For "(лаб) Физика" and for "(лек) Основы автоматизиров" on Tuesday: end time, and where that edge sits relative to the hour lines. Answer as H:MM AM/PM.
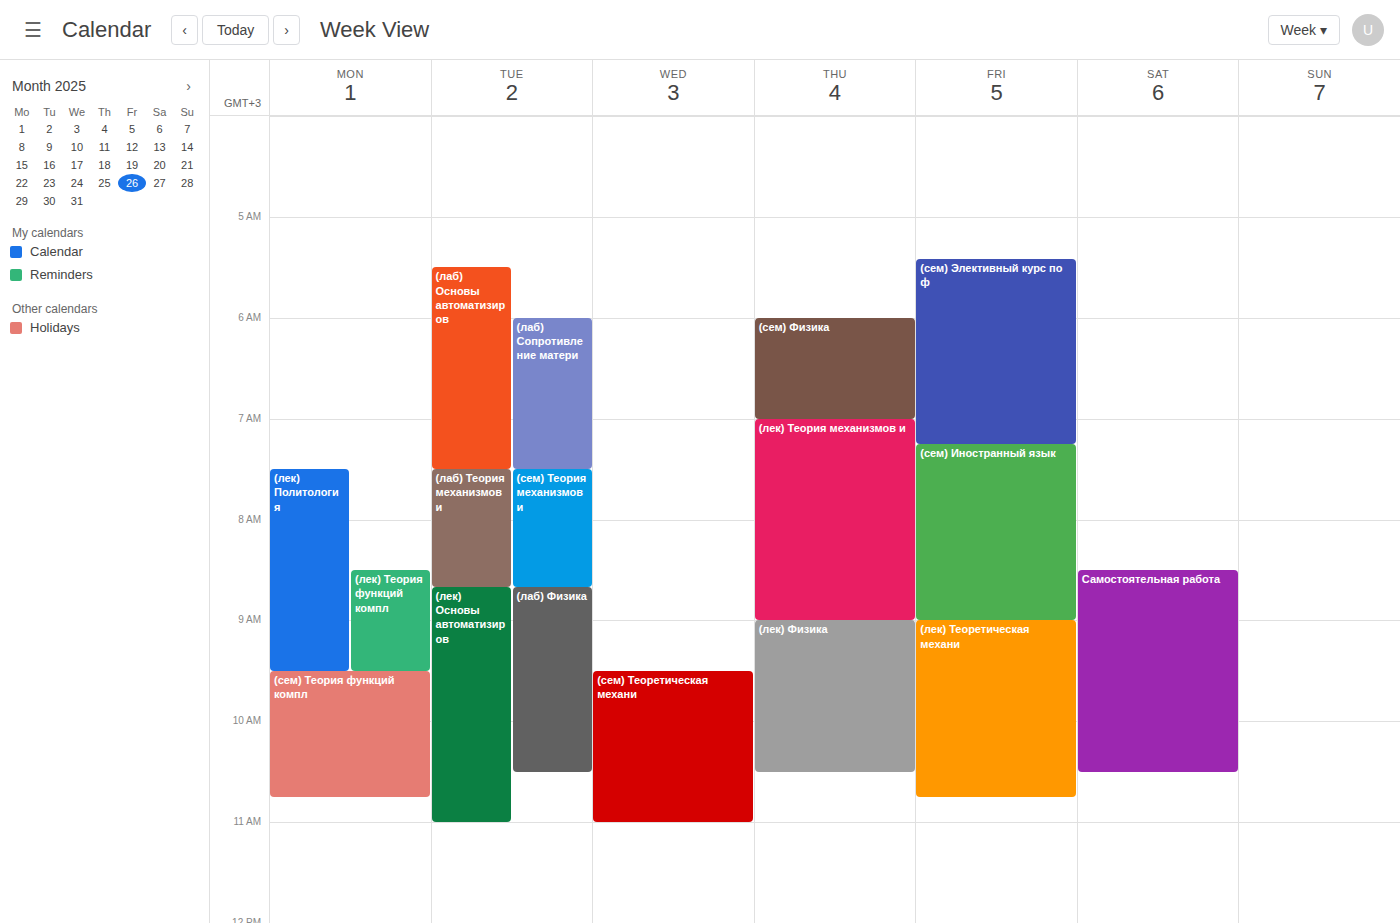
"(лаб) Физика": 10:30 AM, halfway between the 10 AM and 11 AM lines. "(лек) Основы автоматизиров": 11:00 AM, exactly on the 11 AM line.